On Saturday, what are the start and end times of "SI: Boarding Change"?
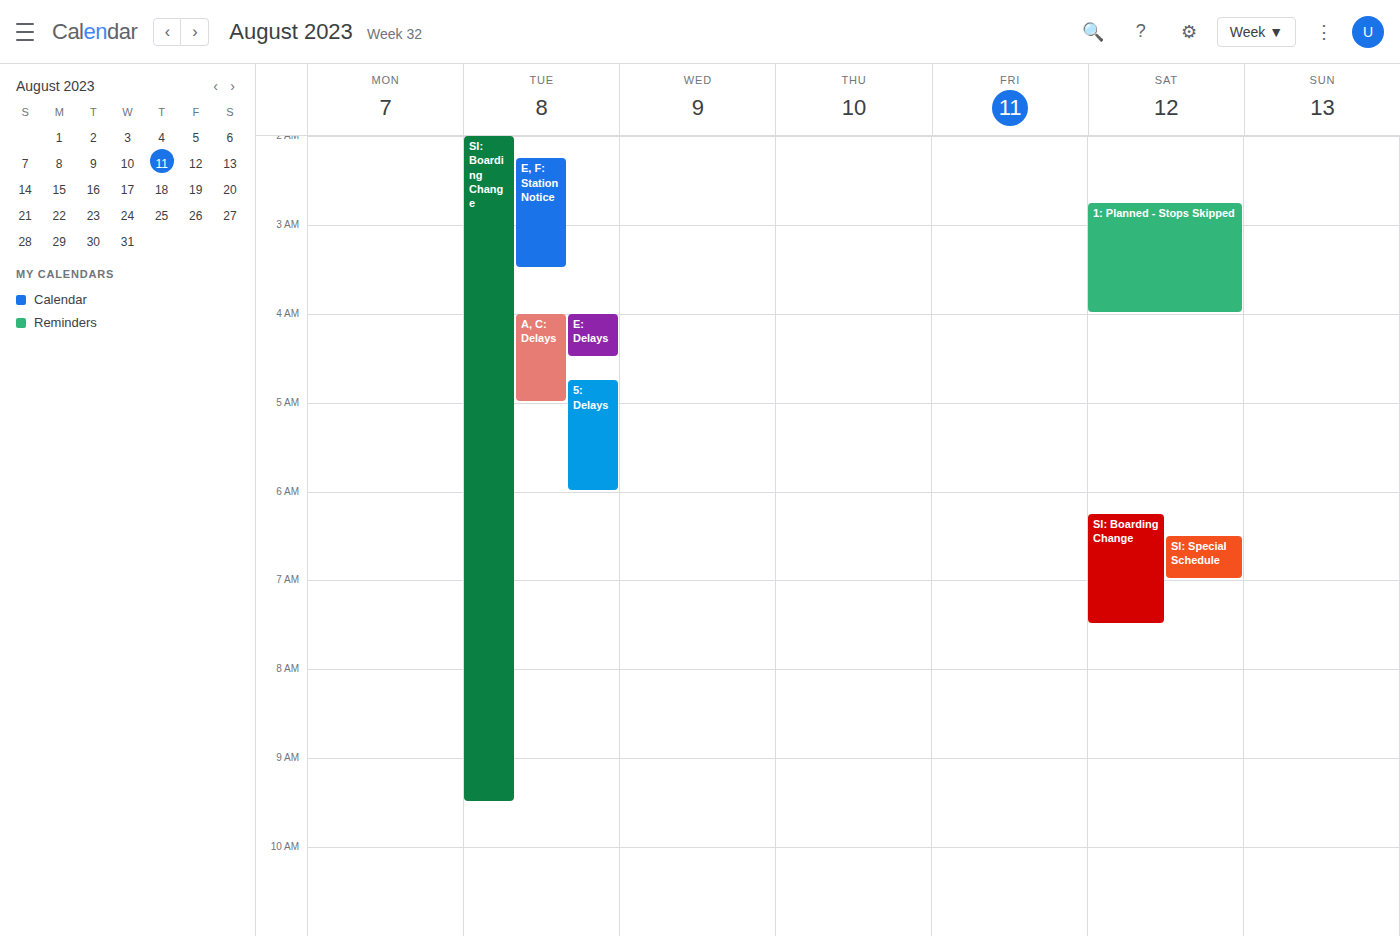
6:15 AM to 7:30 AM